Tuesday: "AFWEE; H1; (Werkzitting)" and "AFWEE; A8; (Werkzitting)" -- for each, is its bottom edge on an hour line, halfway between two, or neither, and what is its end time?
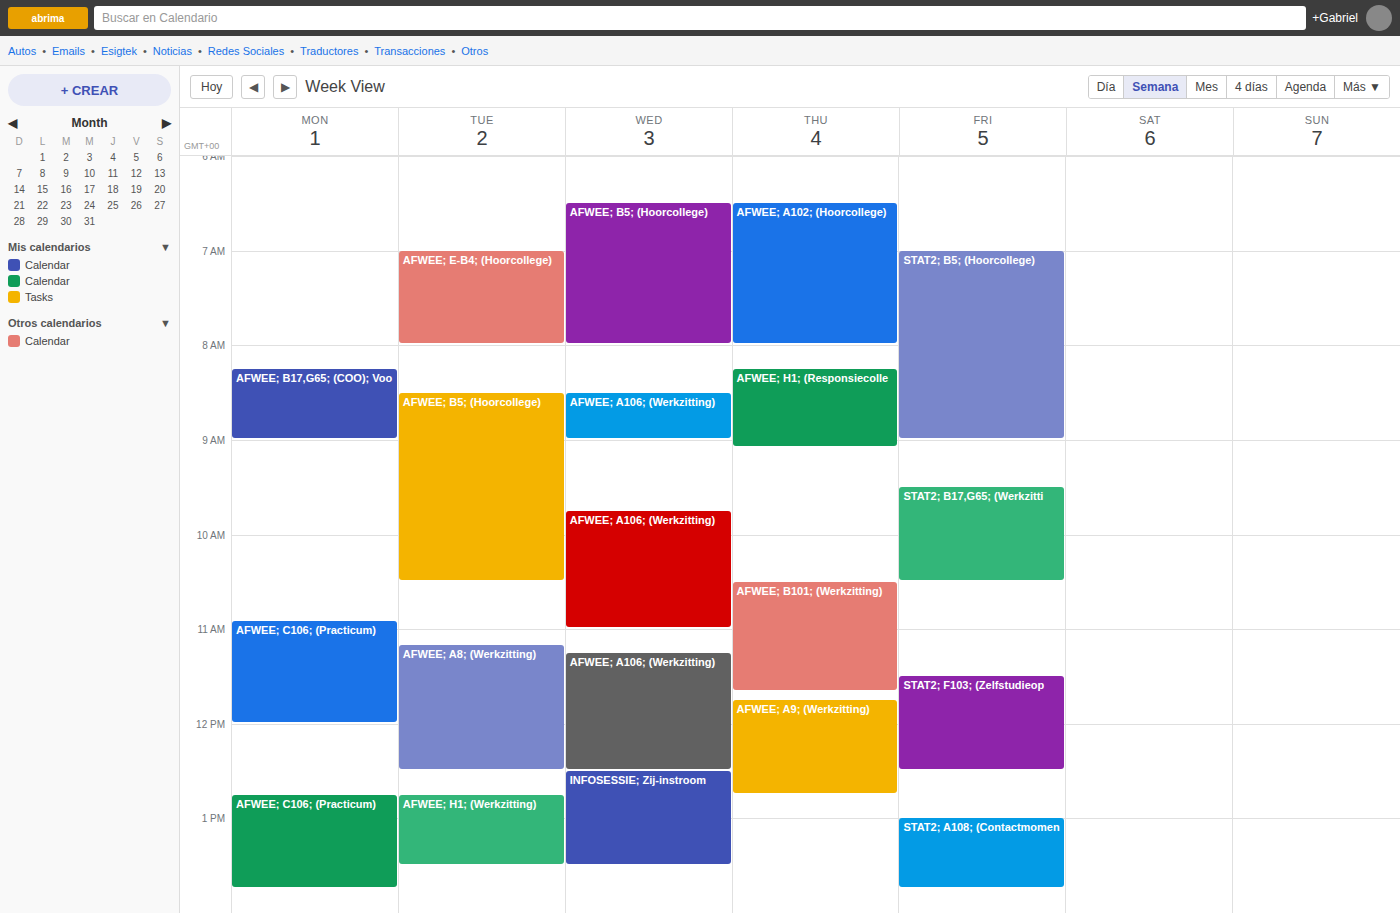
"AFWEE; H1; (Werkzitting)": 1:30 PM, halfway between the 1 PM and 2 PM lines. "AFWEE; A8; (Werkzitting)": 12:30 PM, halfway between the 12 PM and 1 PM lines.